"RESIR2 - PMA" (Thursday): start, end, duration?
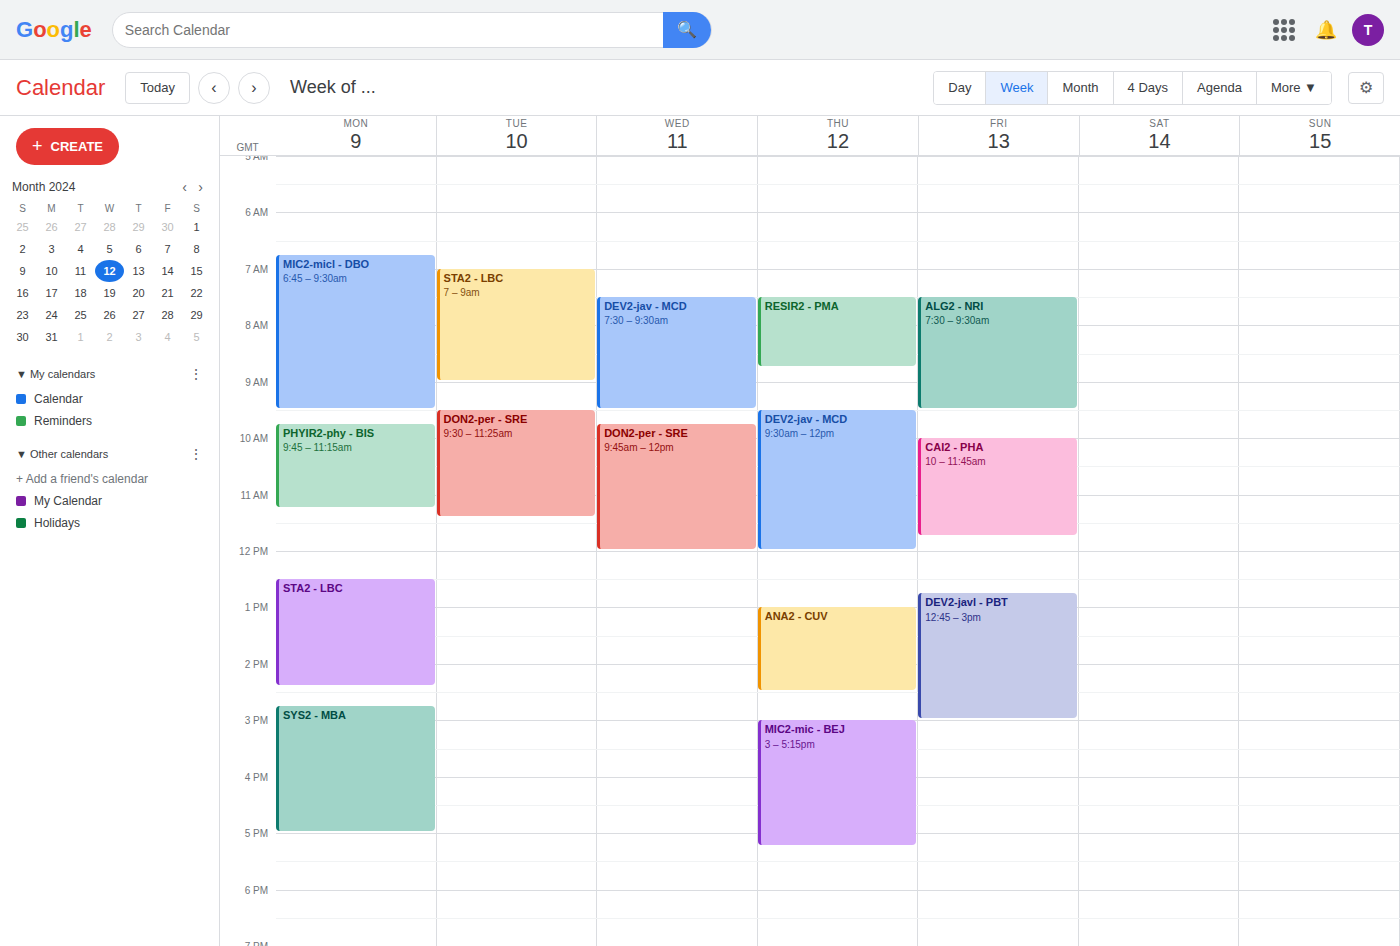
7:30 AM to 8:45 AM, 1 hour 15 minutes